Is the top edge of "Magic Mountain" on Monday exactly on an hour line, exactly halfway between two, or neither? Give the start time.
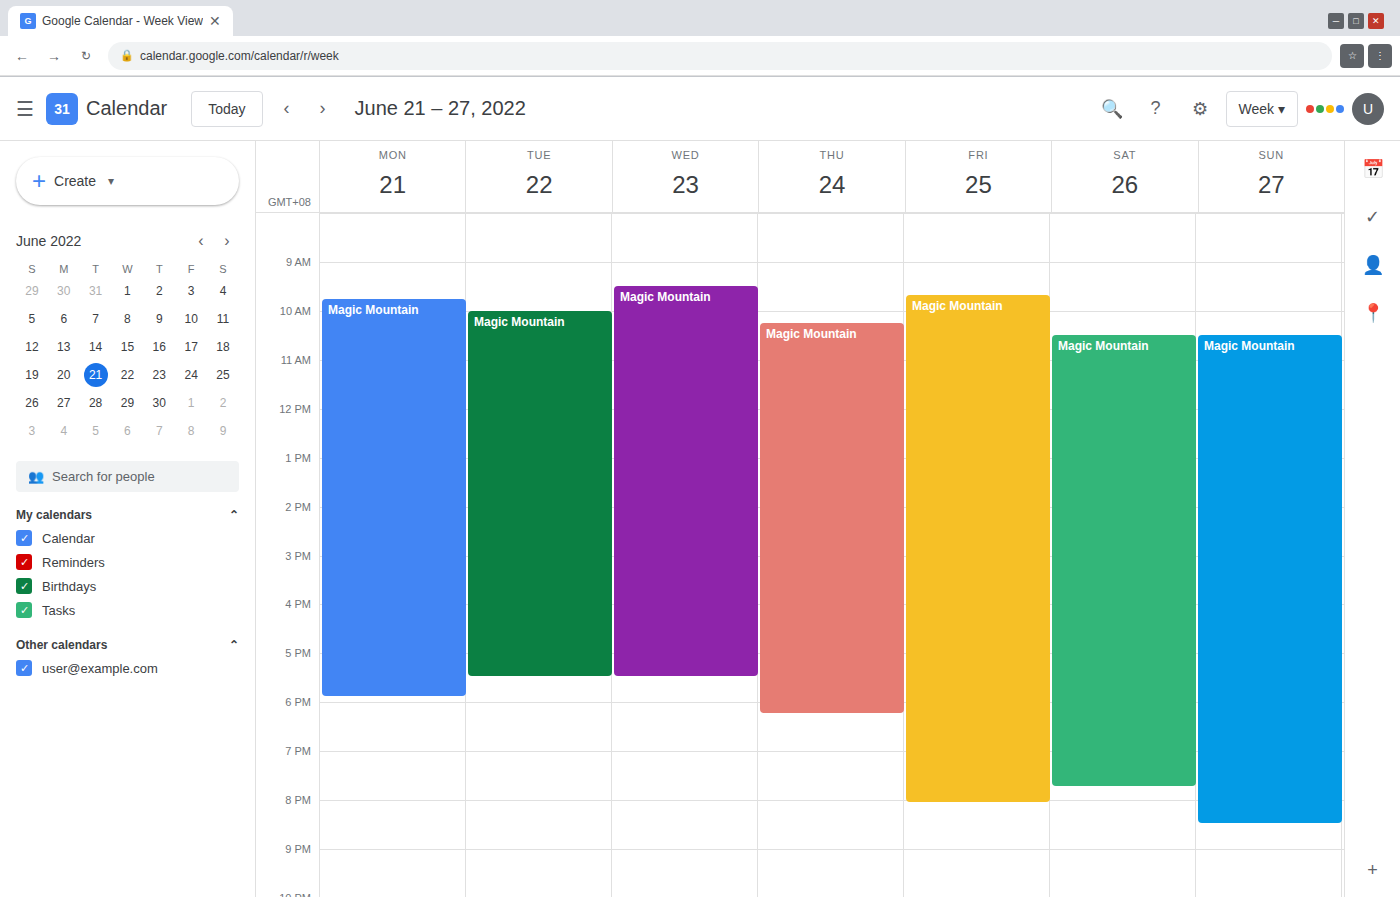
9:45 AM -- neither: three quarters of the way from the 9 AM line to the 10 AM line.